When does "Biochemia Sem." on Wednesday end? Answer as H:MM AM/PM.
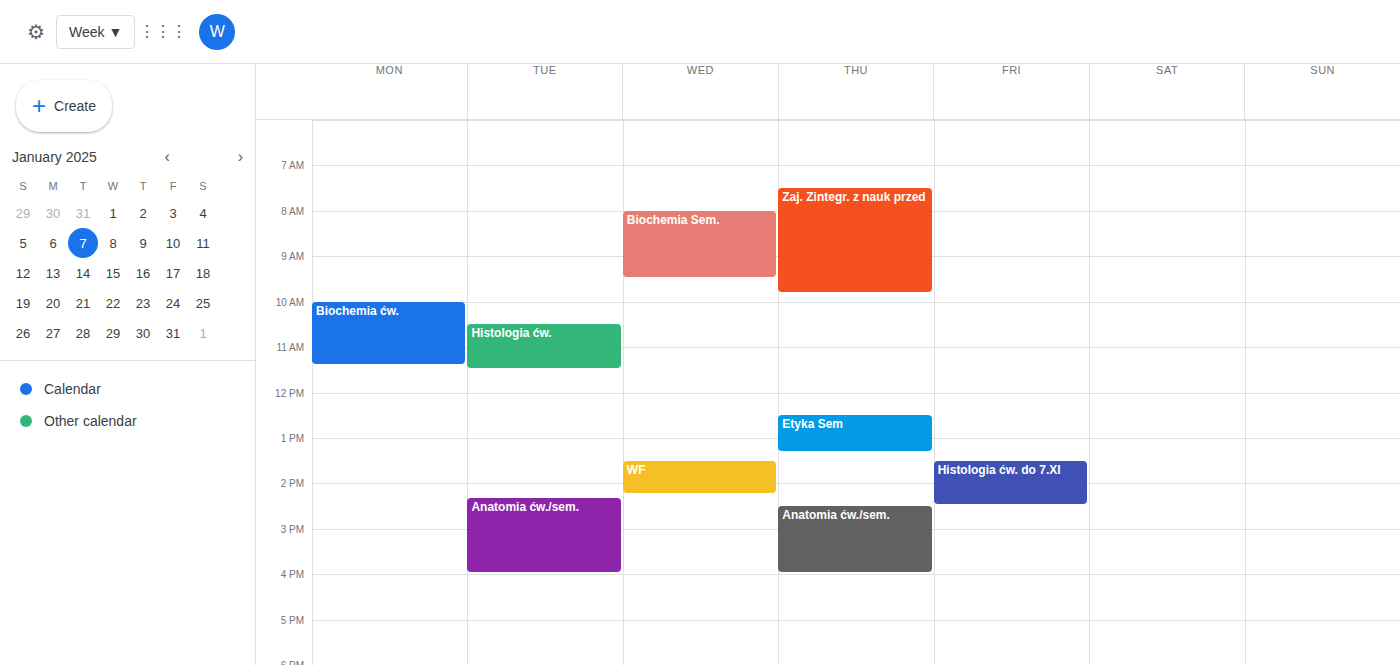
9:30 AM